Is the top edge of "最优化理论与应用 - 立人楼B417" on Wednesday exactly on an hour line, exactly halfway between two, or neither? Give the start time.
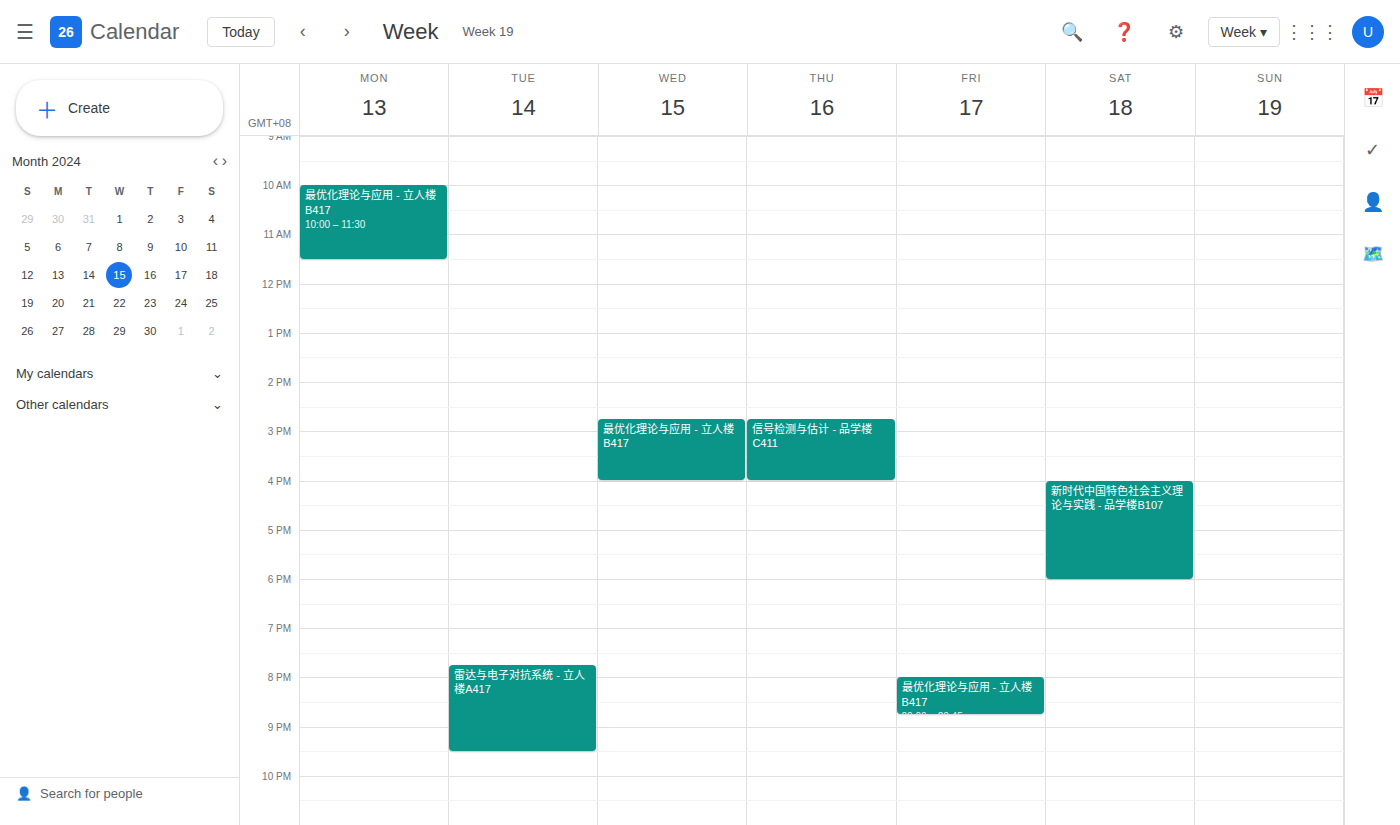
2:45 PM -- neither: three quarters of the way from the 2 PM line to the 3 PM line.